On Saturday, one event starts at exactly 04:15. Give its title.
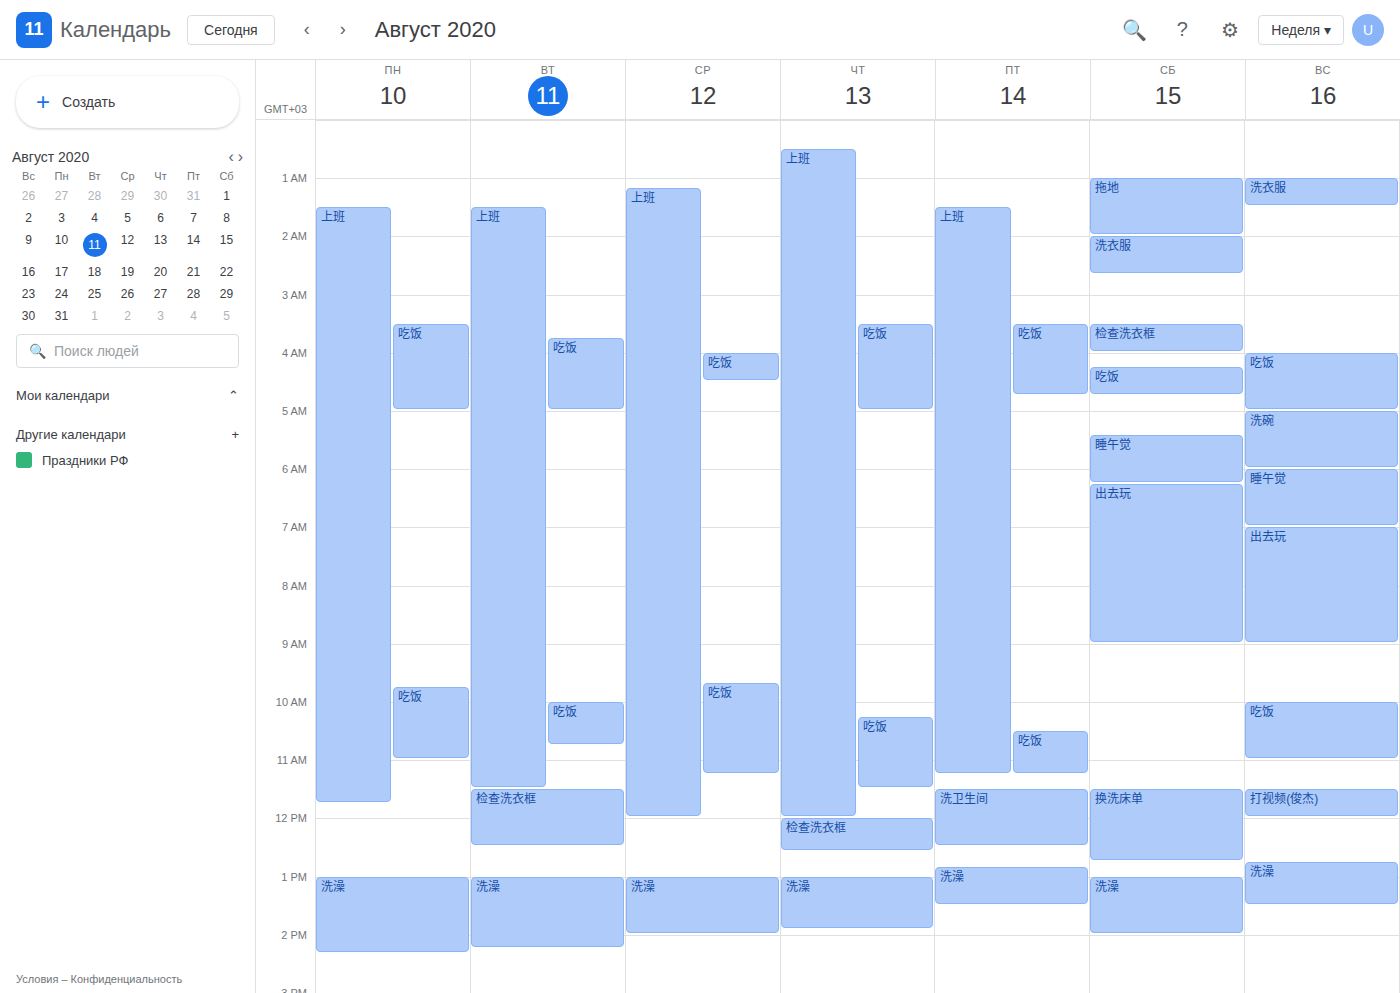
"吃饭"